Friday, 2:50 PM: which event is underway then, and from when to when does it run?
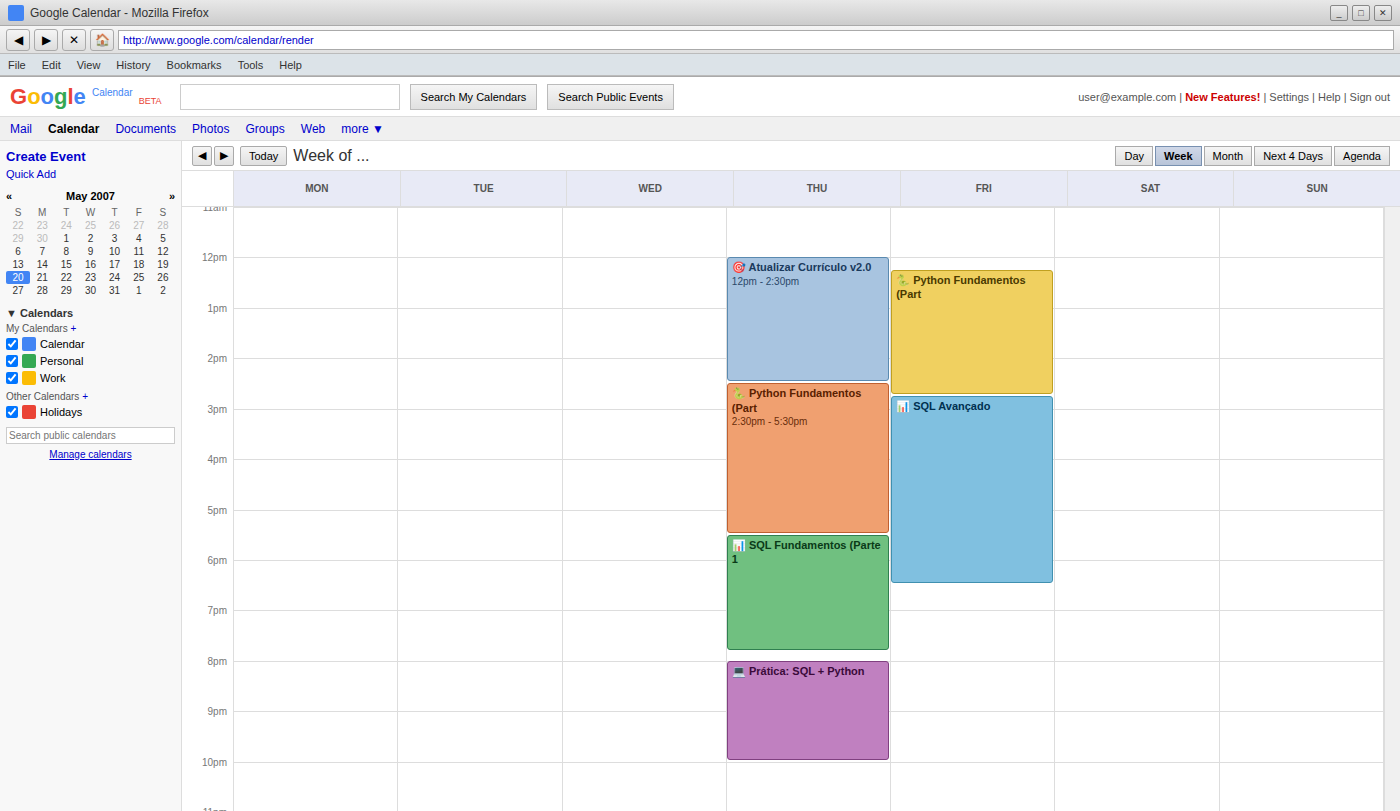
"📊 SQL Avançado", 2:45 PM to 6:30 PM